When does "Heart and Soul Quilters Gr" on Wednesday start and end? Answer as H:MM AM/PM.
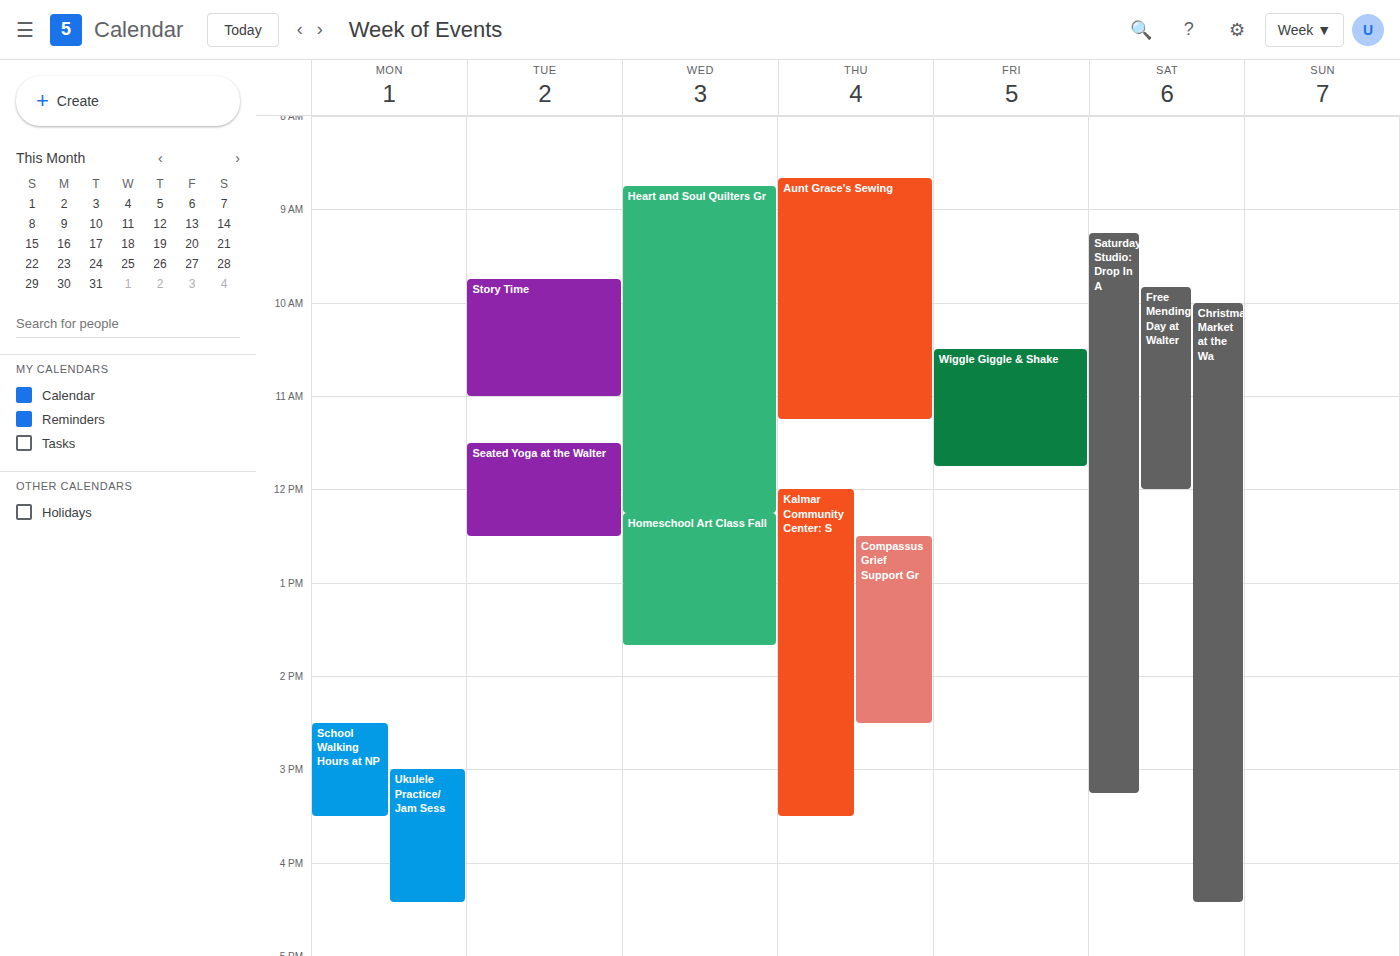
8:45 AM to 12:15 PM